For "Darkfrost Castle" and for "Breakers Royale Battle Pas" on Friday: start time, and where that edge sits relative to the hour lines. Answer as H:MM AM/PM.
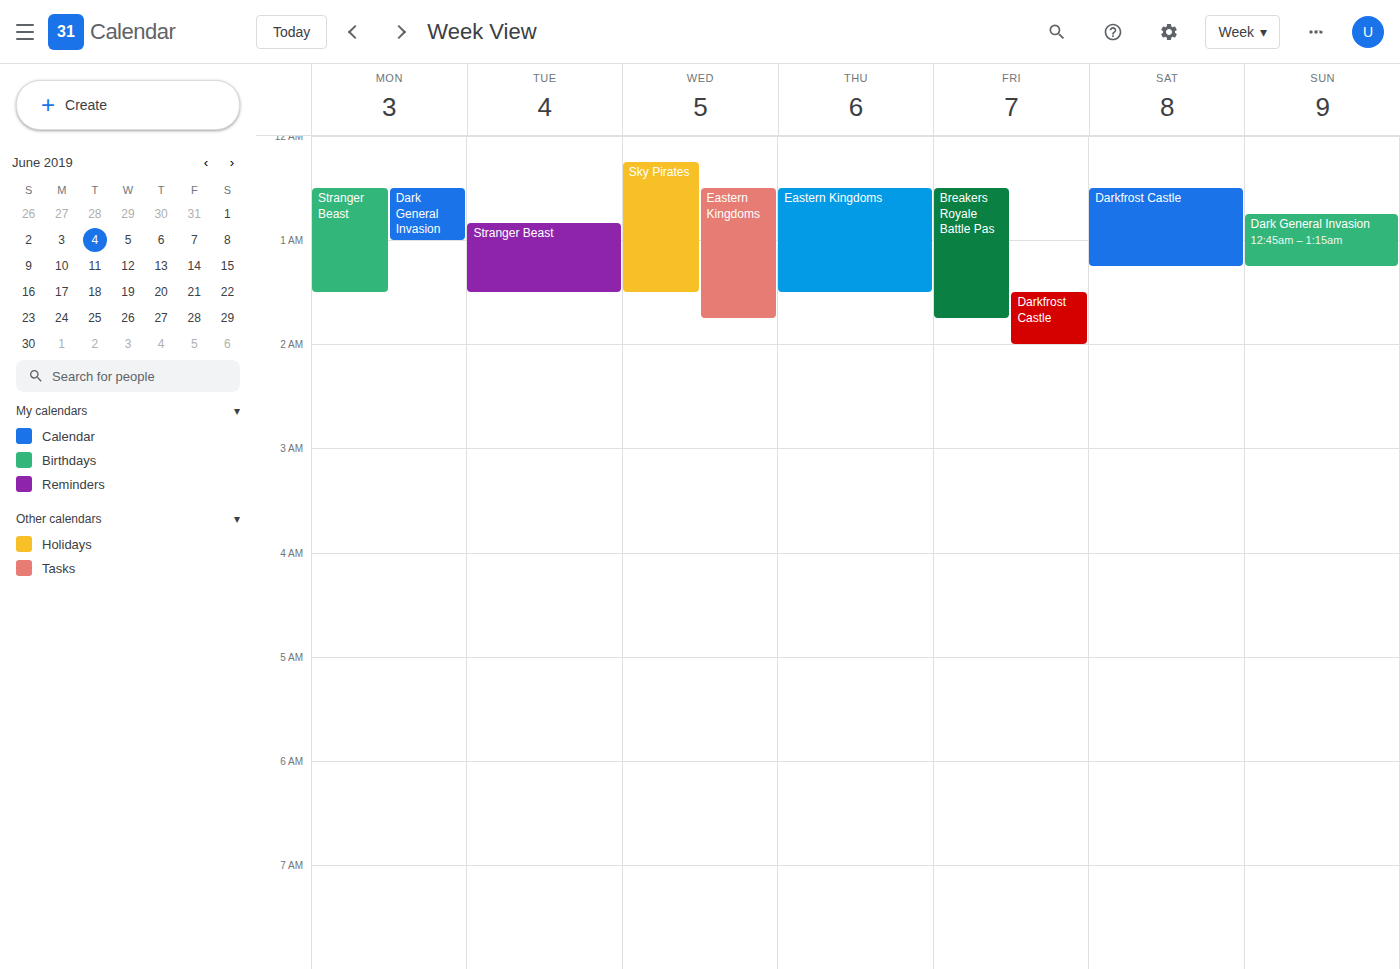
"Darkfrost Castle": 1:30 AM, halfway between the 1 AM and 2 AM lines. "Breakers Royale Battle Pas": 12:30 AM, halfway between the 12 AM and 1 AM lines.